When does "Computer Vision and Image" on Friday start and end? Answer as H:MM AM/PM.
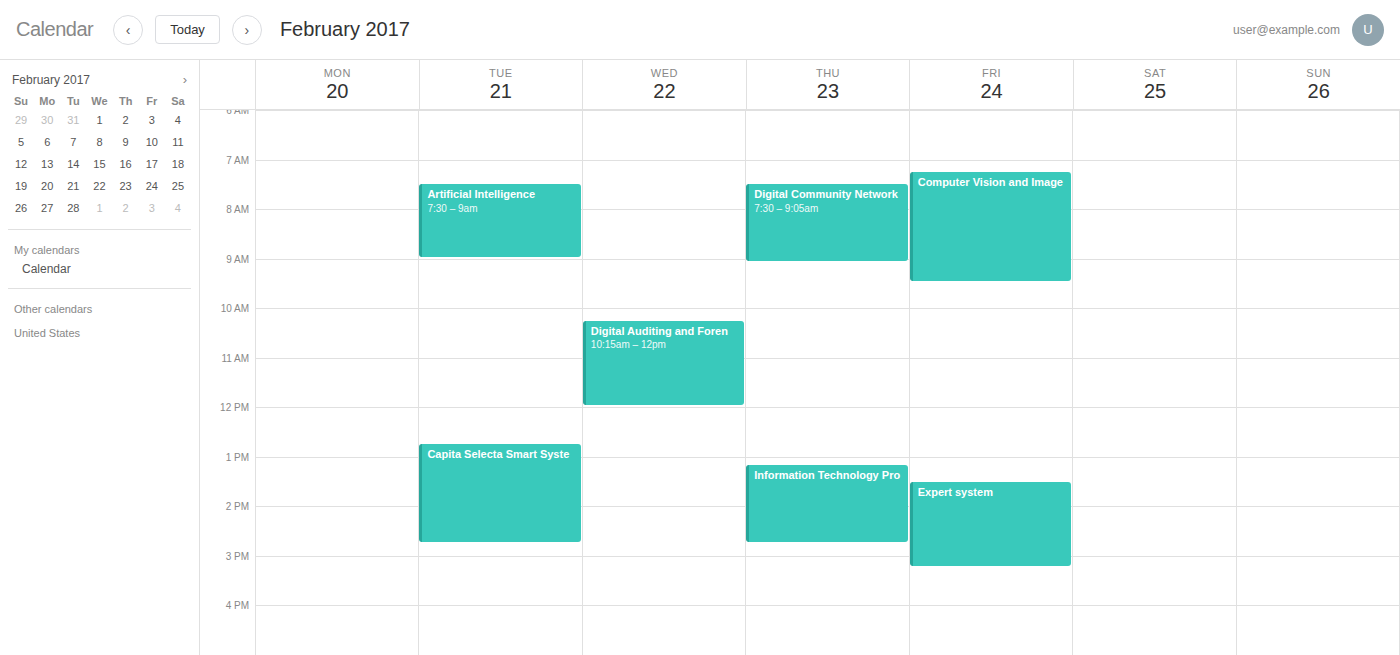
7:15 AM to 9:30 AM